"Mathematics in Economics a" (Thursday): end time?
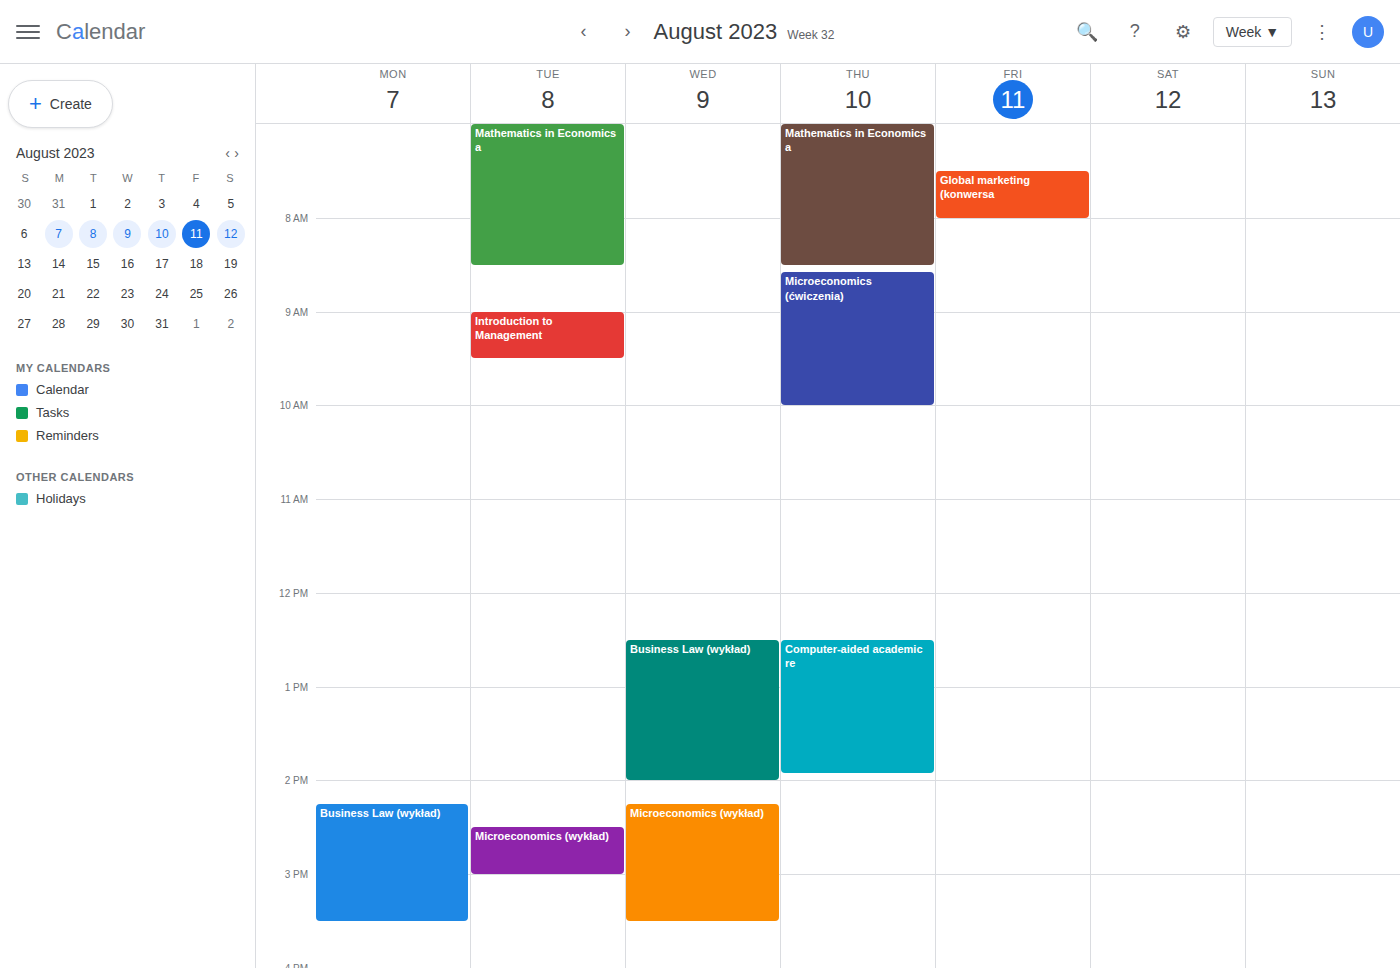
8:30 AM